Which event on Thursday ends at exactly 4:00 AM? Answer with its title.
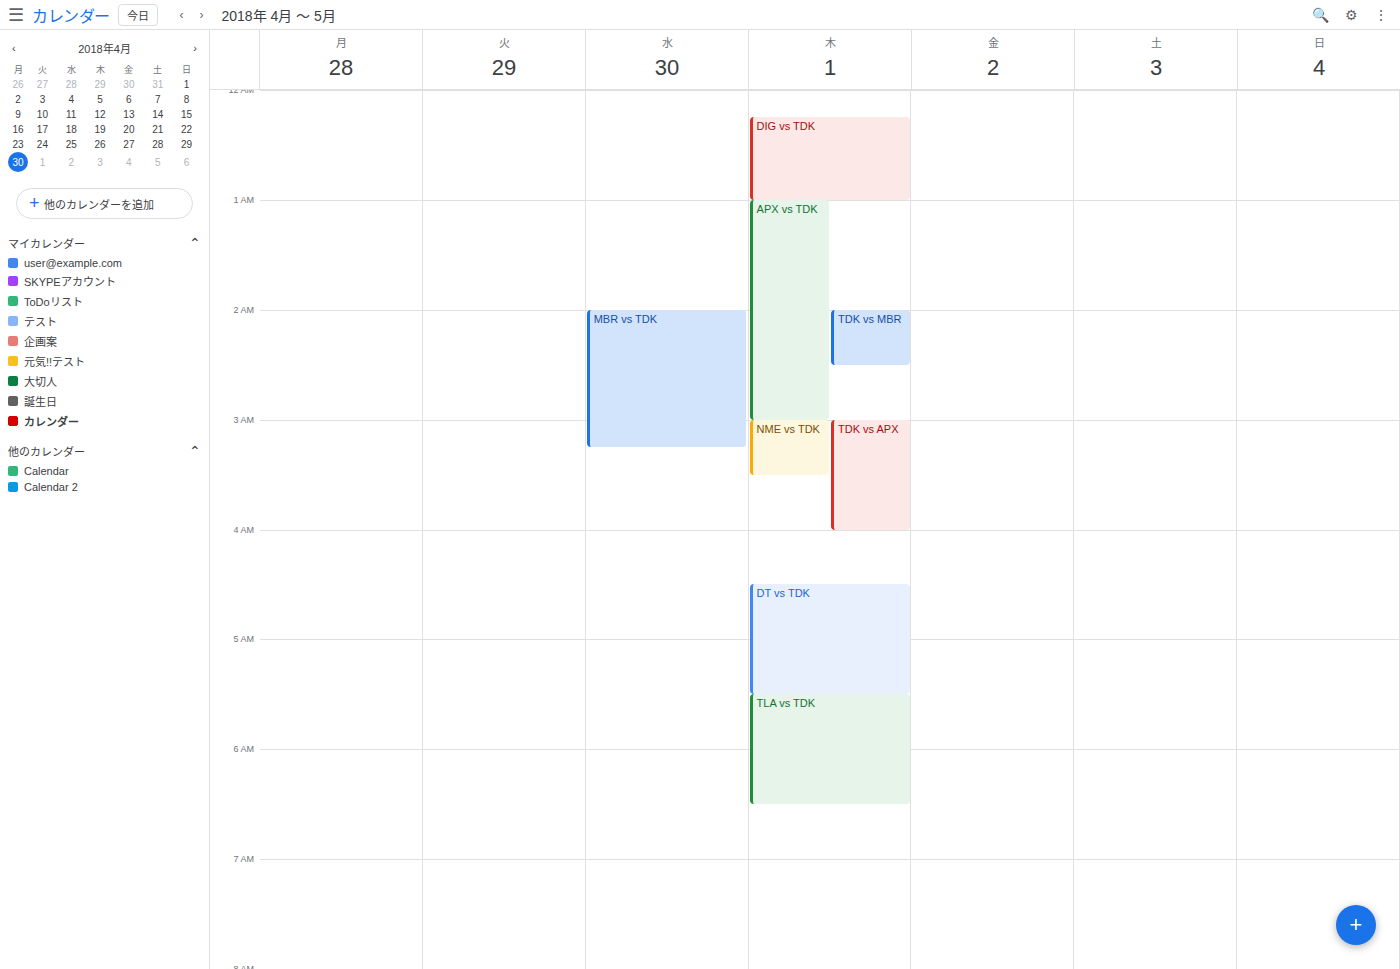
"TDK vs APX"